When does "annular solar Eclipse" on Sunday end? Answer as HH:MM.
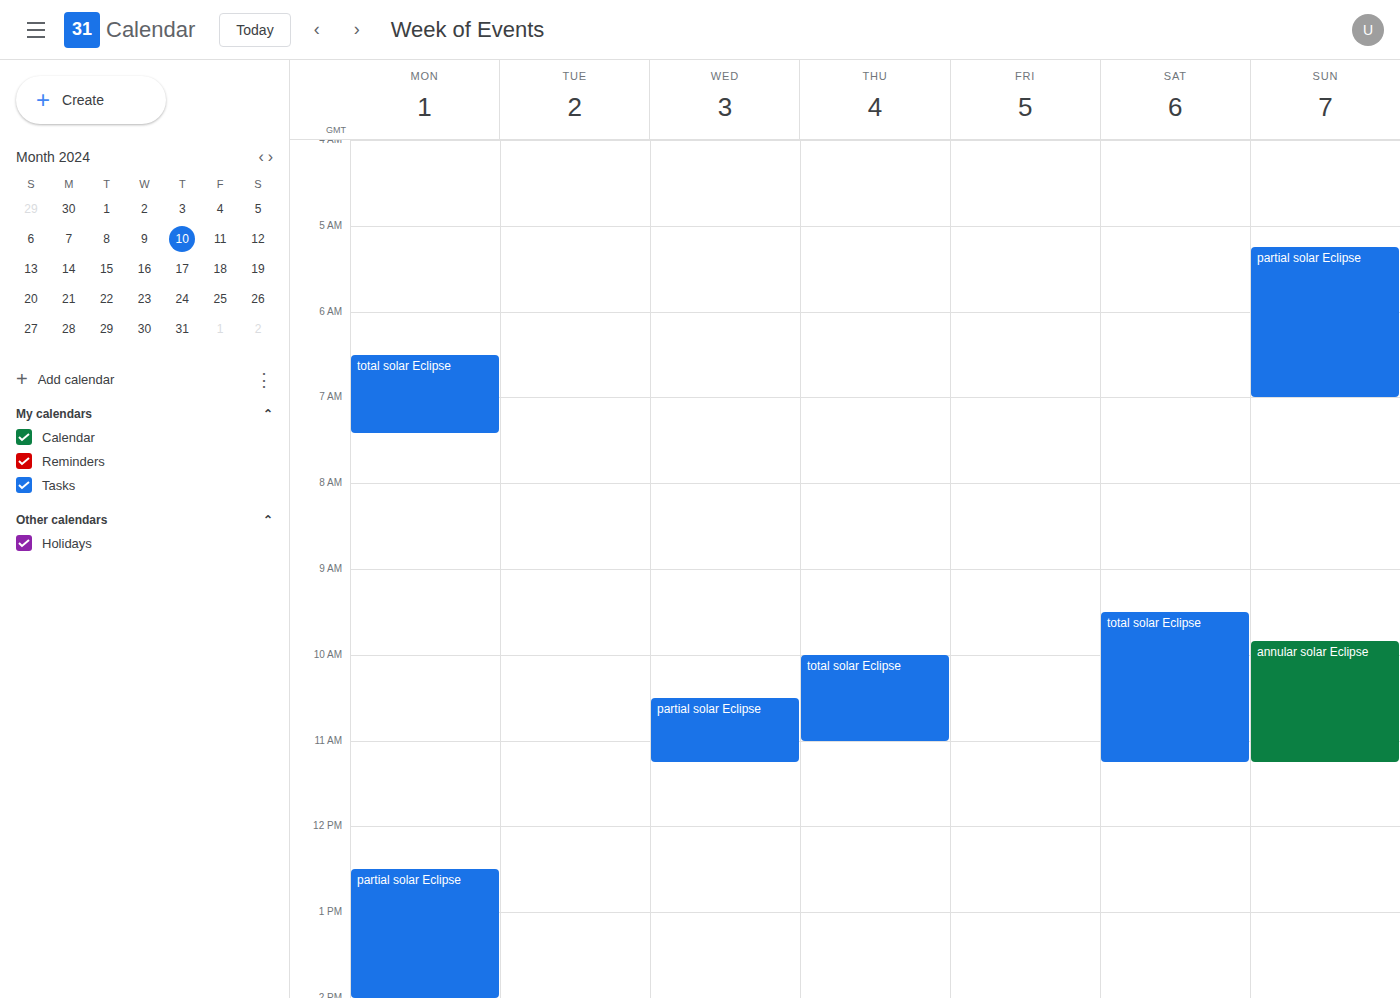
11:15